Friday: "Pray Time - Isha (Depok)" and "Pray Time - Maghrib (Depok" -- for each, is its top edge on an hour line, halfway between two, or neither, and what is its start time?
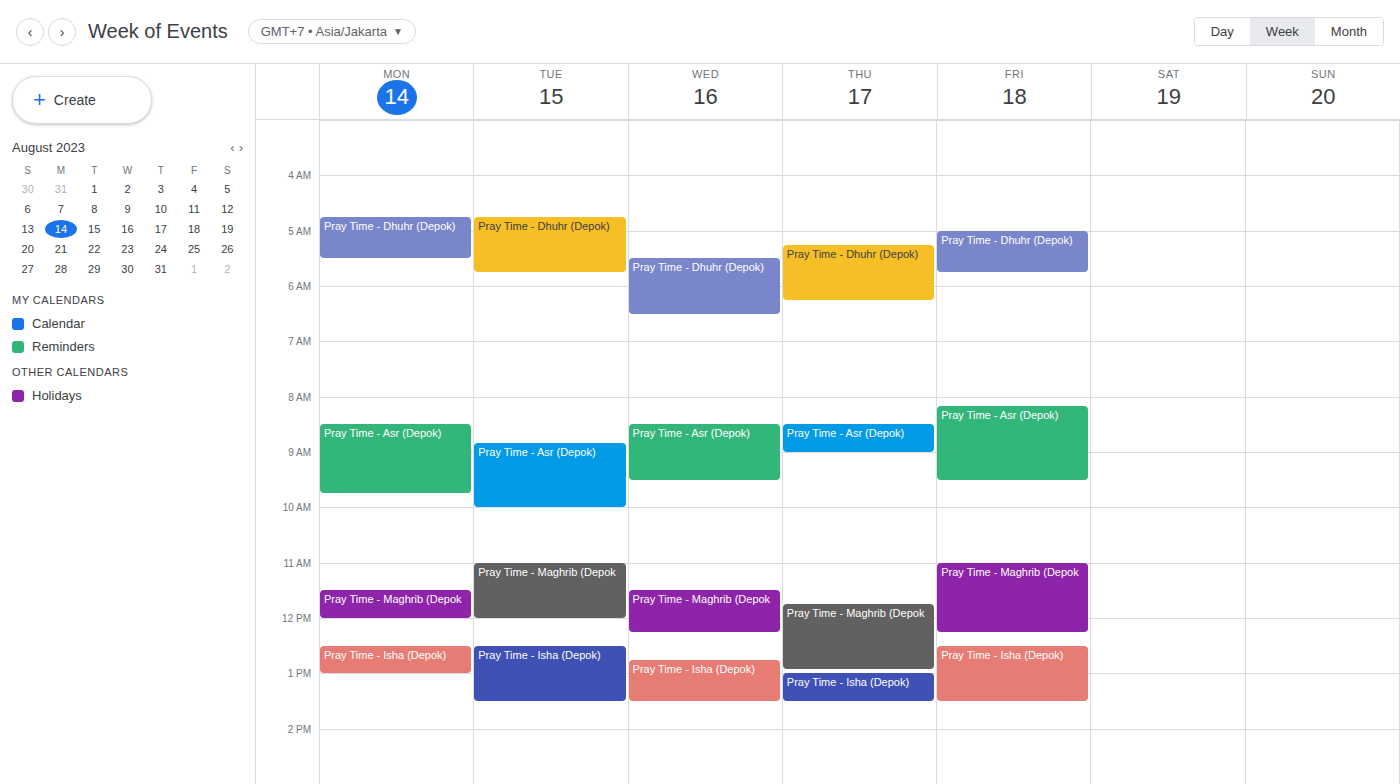
"Pray Time - Isha (Depok)": 12:30 PM, halfway between the 12 PM and 1 PM lines. "Pray Time - Maghrib (Depok": 11:00 AM, exactly on the 11 AM line.